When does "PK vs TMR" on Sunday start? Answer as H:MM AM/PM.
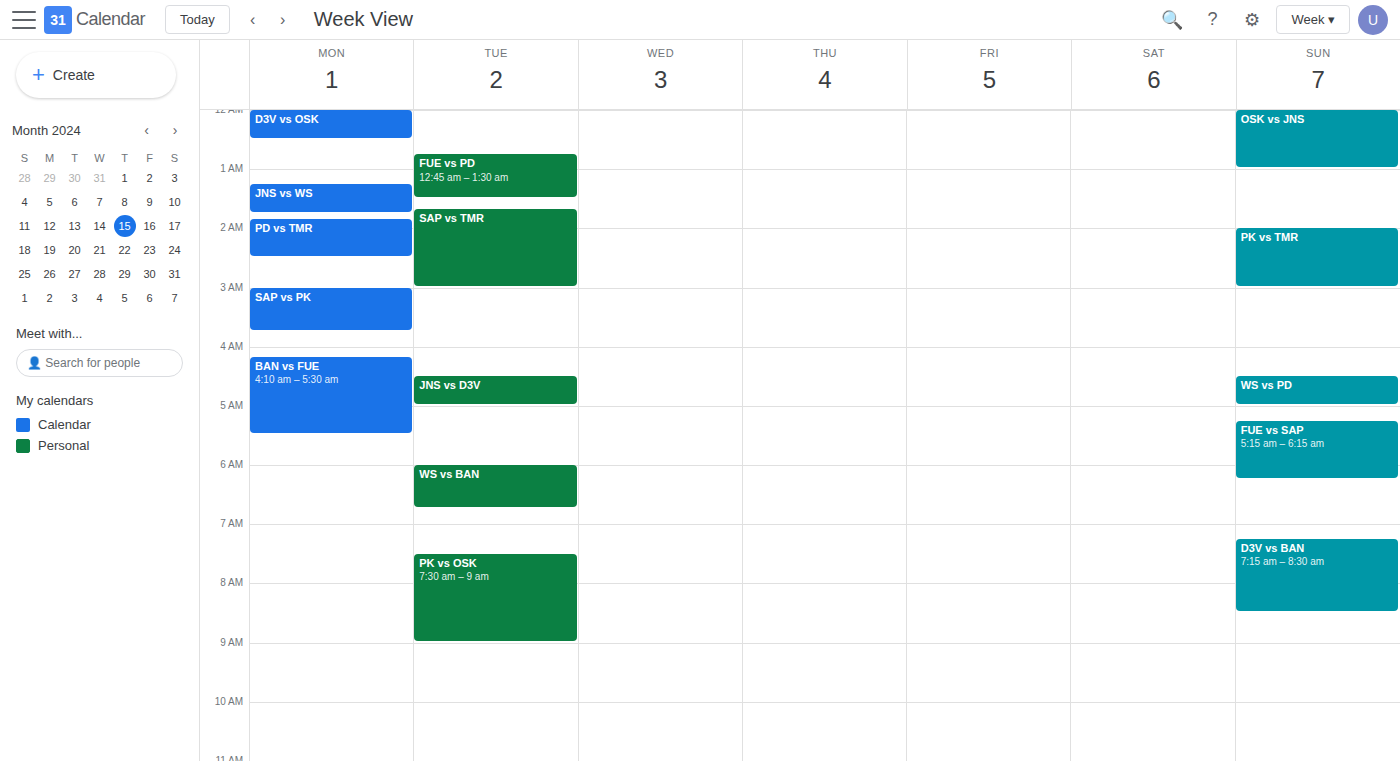
2:00 AM